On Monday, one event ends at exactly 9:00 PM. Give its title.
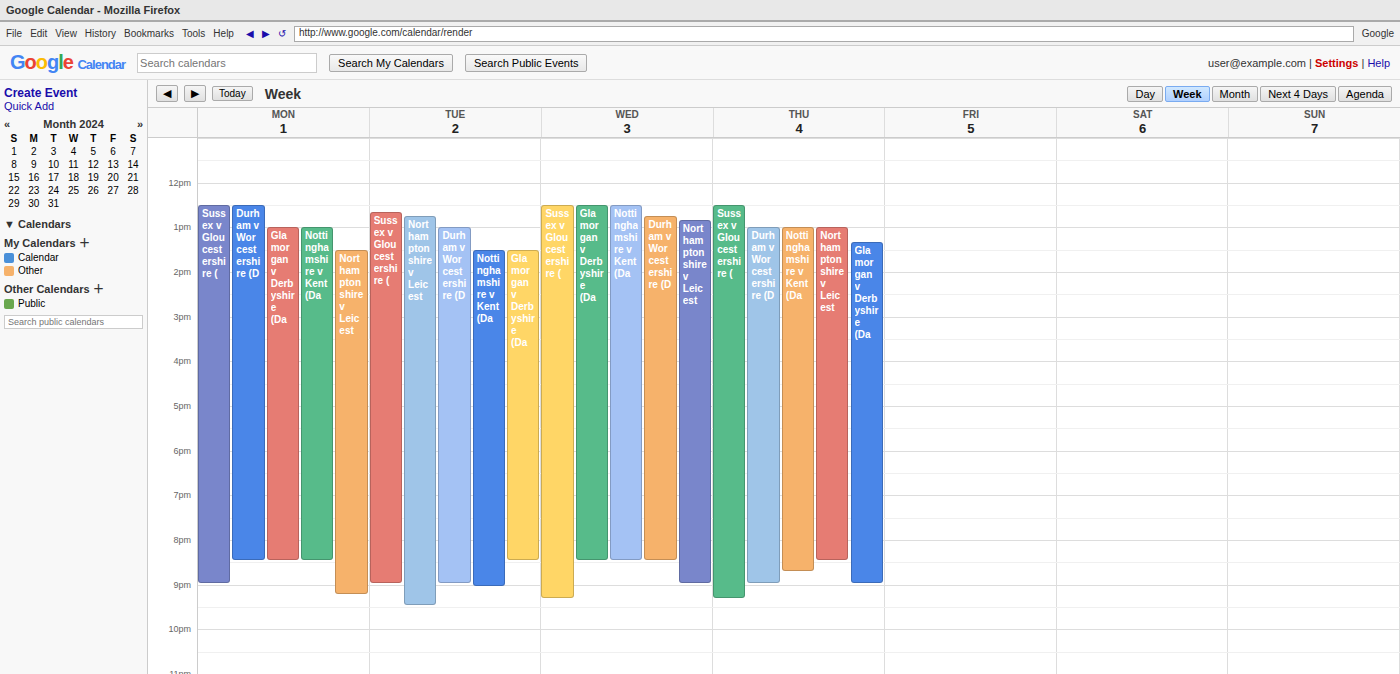
"Sussex v Gloucestershire ("